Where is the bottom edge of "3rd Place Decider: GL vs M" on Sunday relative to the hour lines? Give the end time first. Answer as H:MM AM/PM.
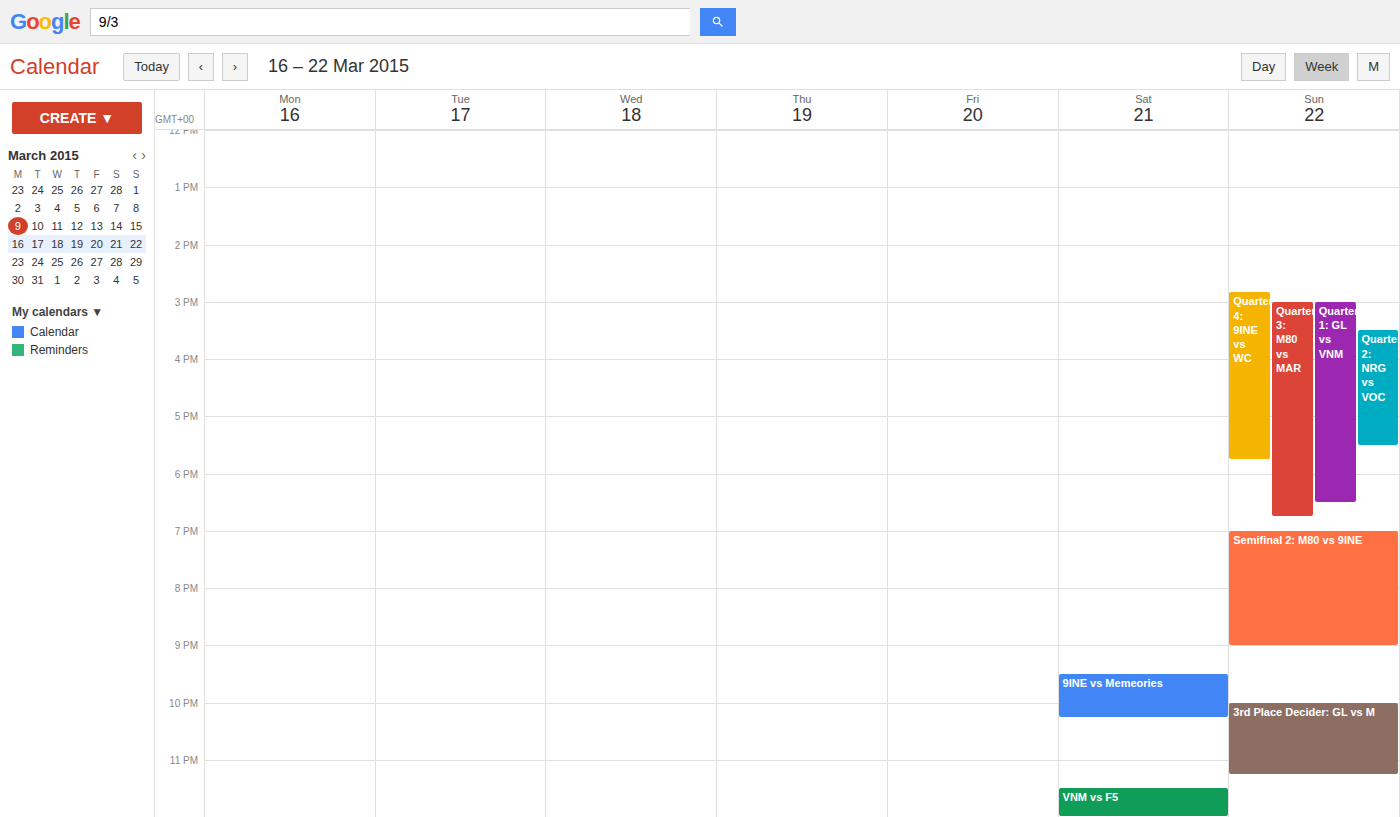
11:15 PM -- neither: a quarter of the way from the 11 PM line to the 12 AM line.